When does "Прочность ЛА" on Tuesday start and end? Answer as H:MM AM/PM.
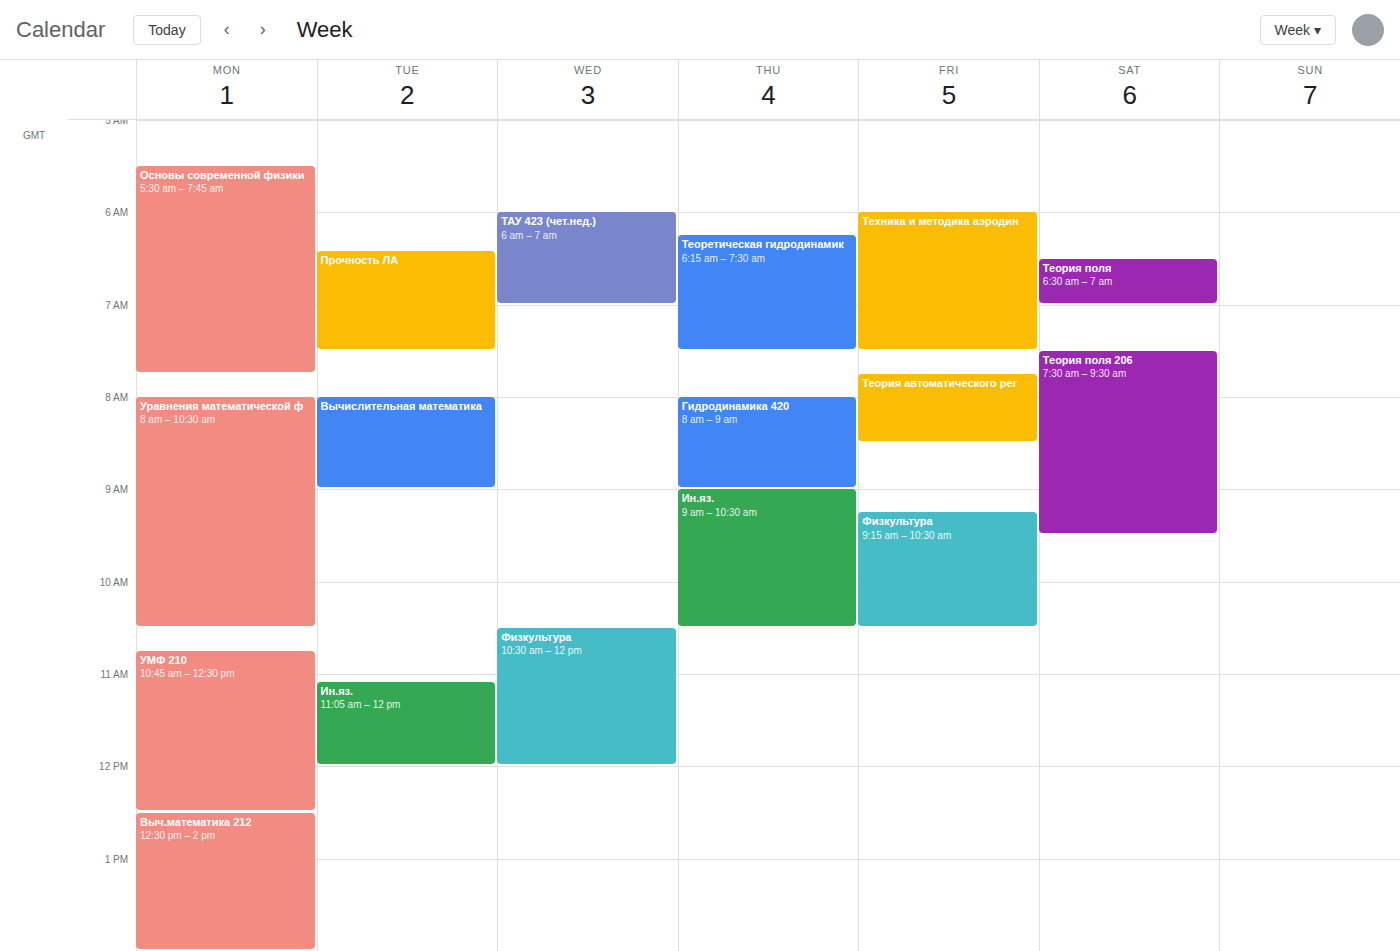
6:25 AM to 7:30 AM